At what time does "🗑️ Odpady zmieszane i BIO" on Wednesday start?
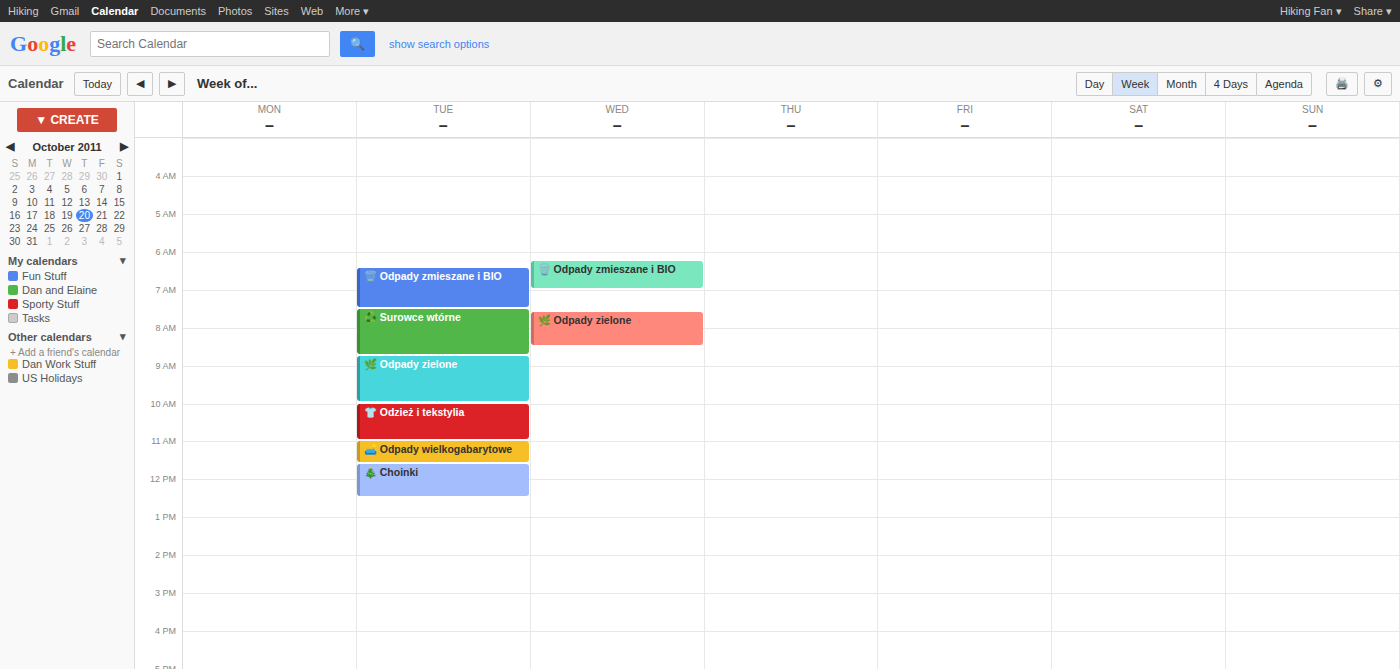
6:15 AM